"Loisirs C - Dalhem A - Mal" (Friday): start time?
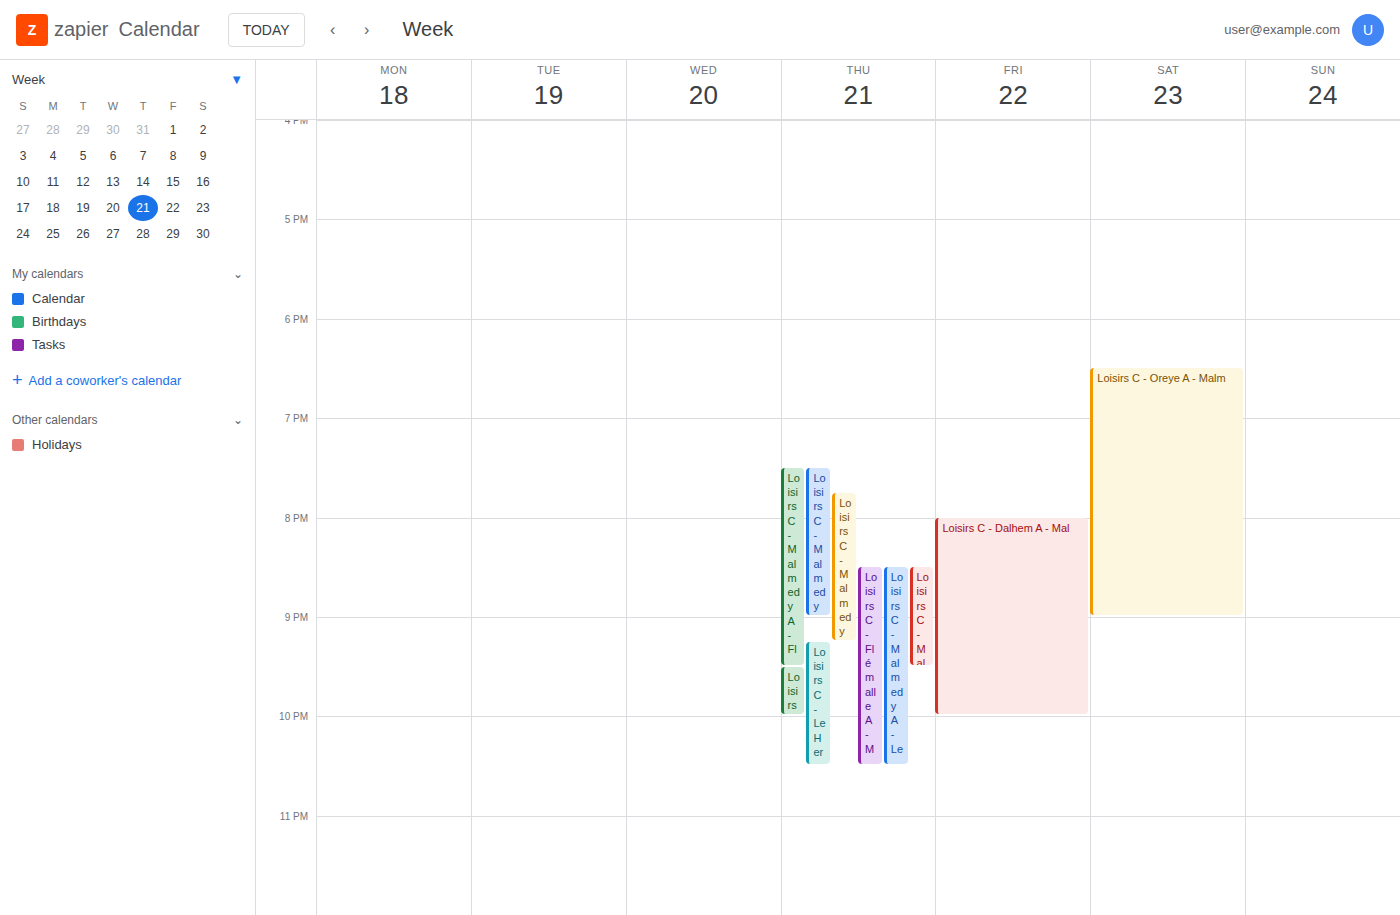
20:00